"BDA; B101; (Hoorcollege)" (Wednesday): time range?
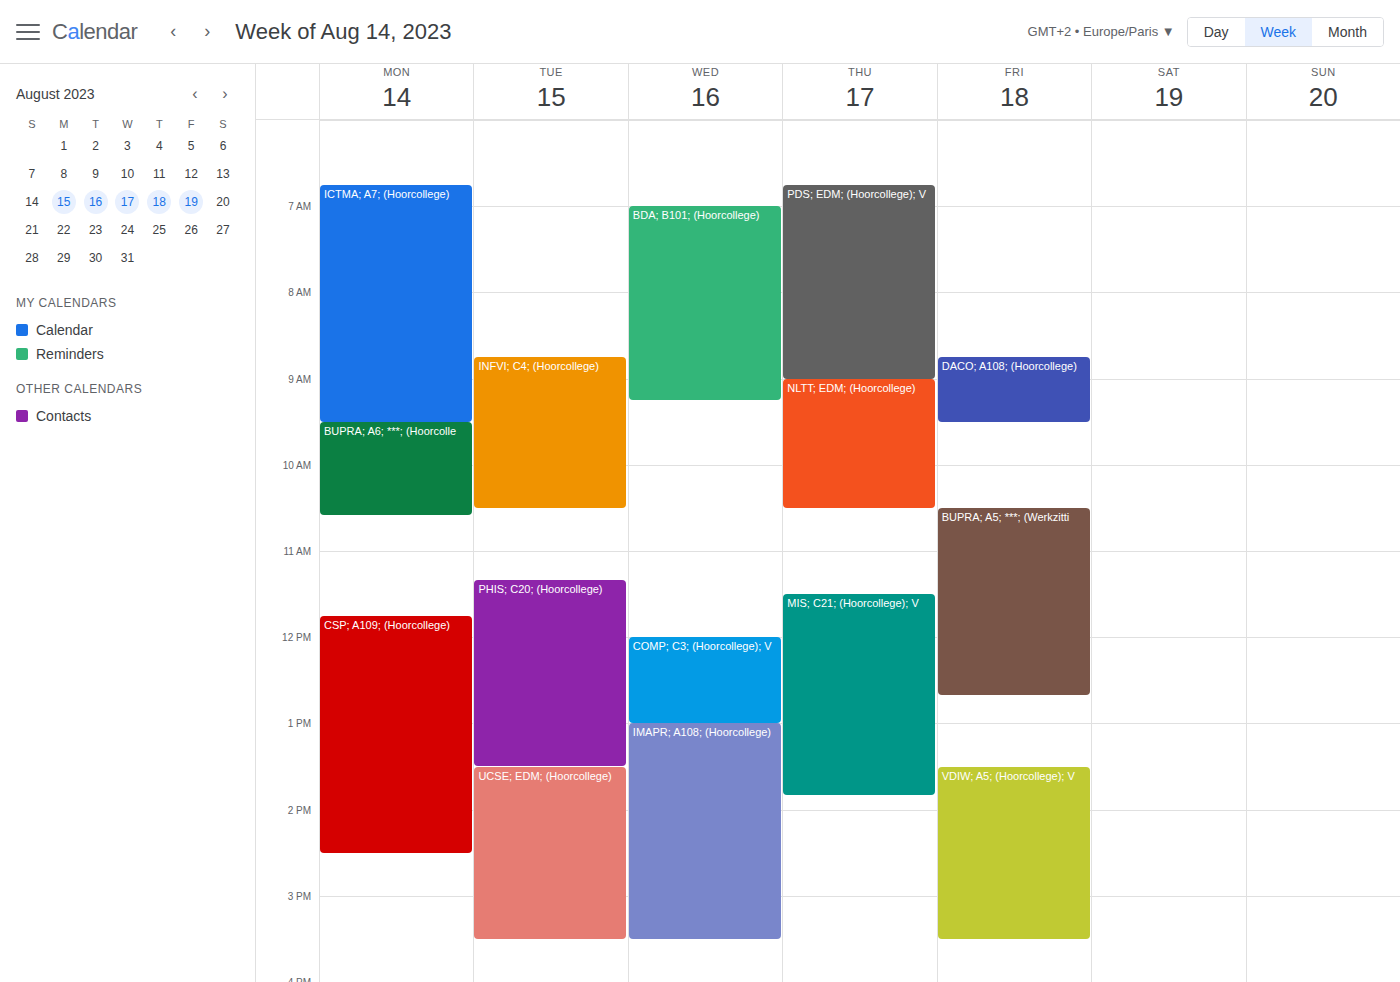
7:00 AM to 9:15 AM